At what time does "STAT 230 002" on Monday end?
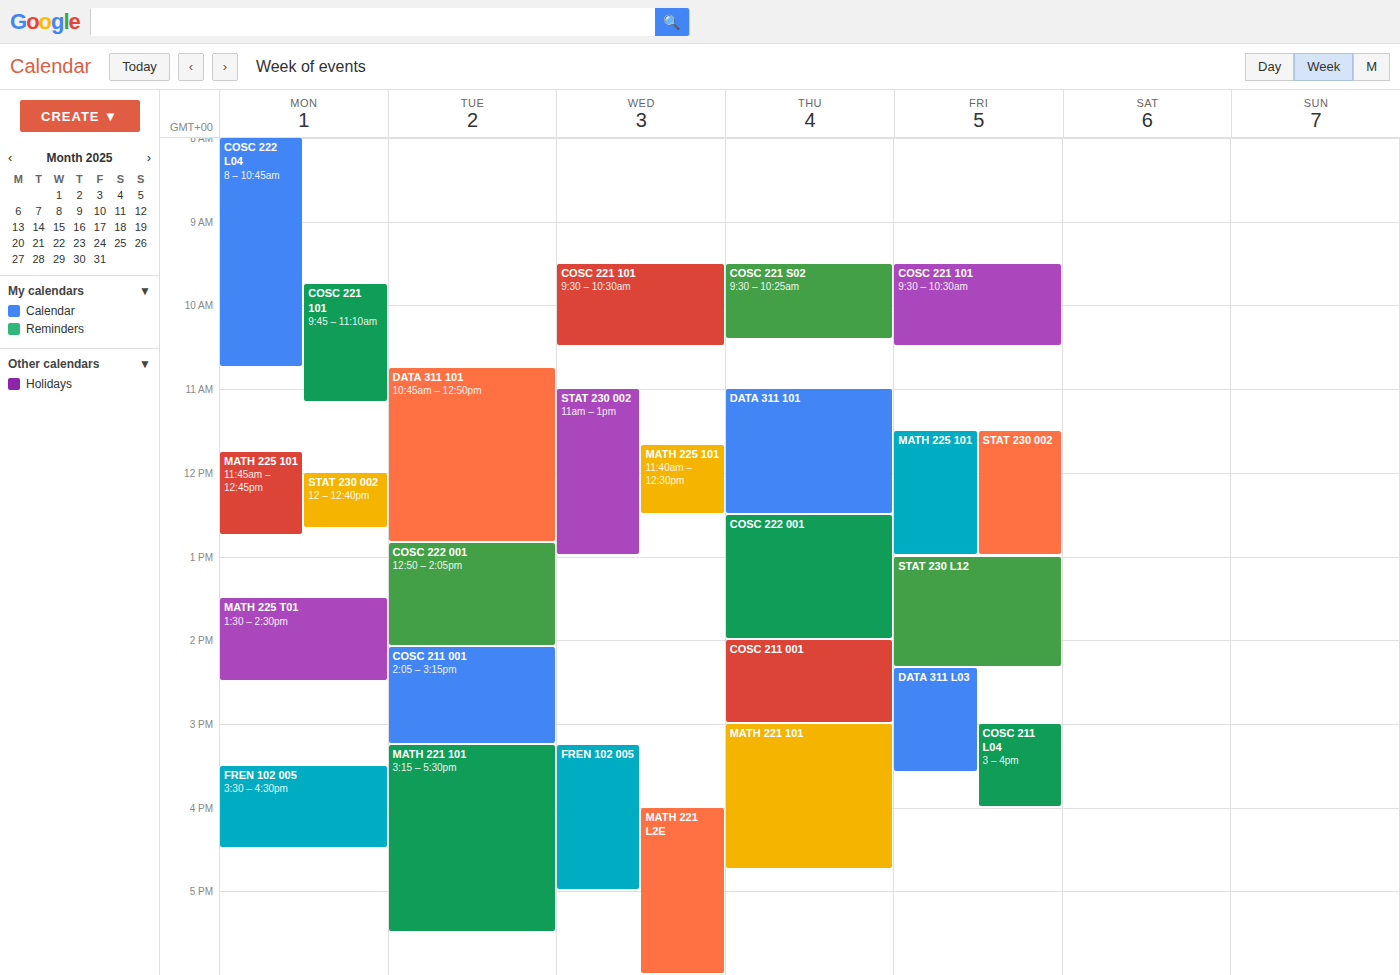
12:40 PM